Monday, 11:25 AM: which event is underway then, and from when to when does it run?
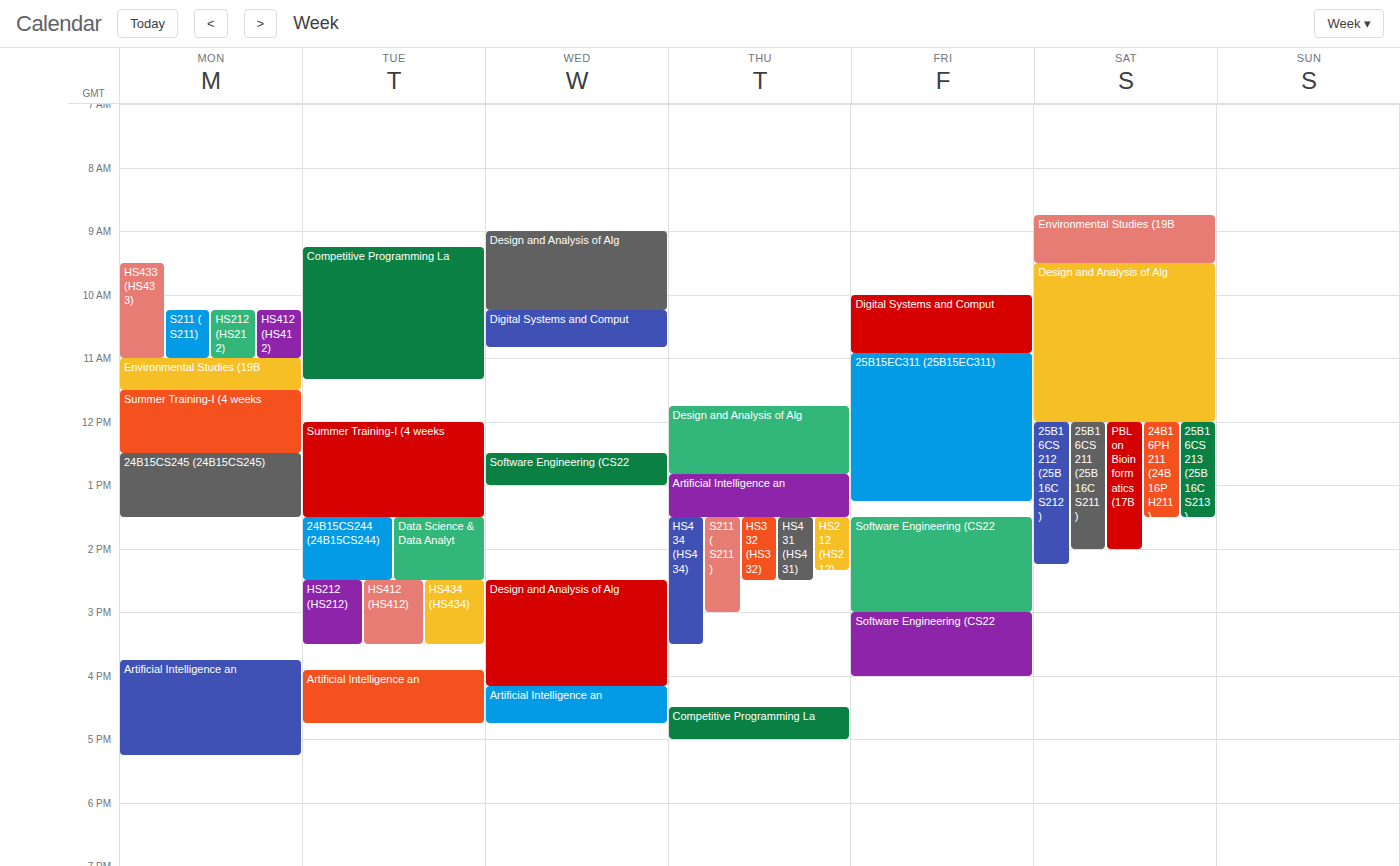
"Environmental Studies (19B", 11:00 AM to 11:30 AM